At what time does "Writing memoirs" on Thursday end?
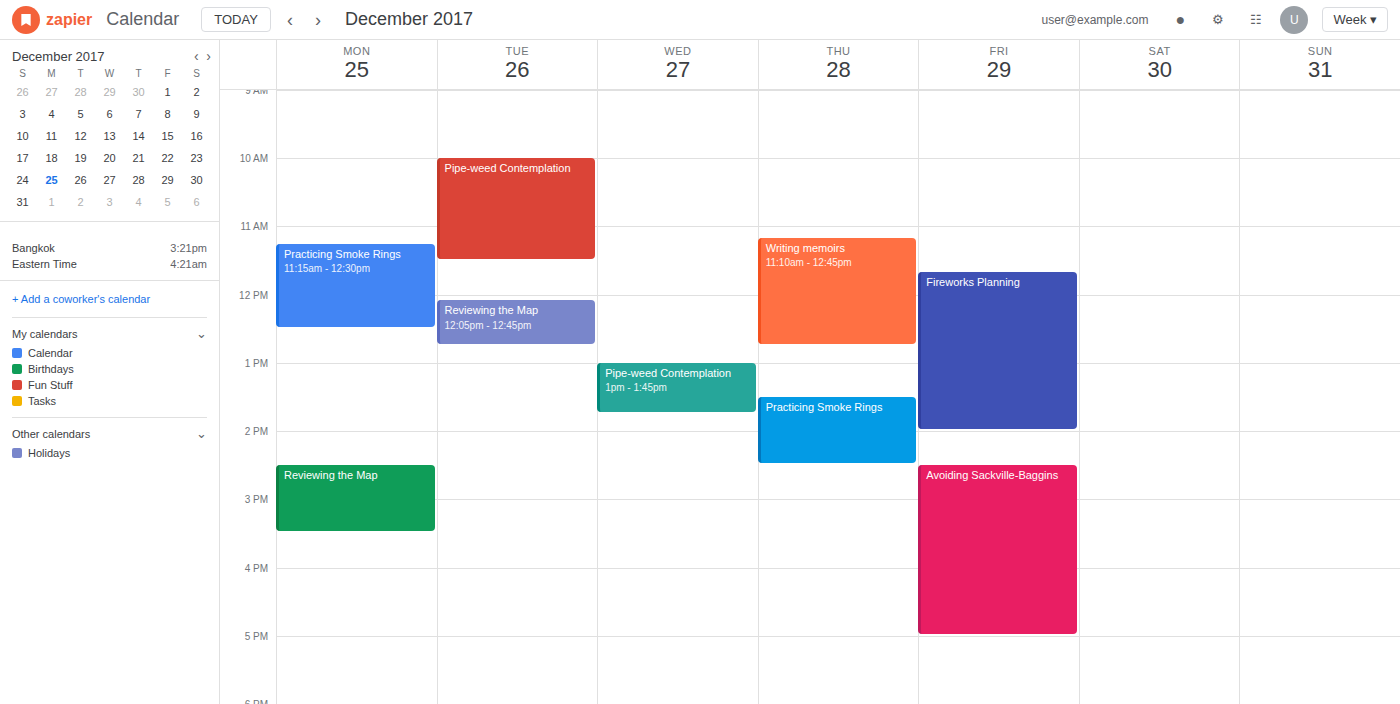
12:45